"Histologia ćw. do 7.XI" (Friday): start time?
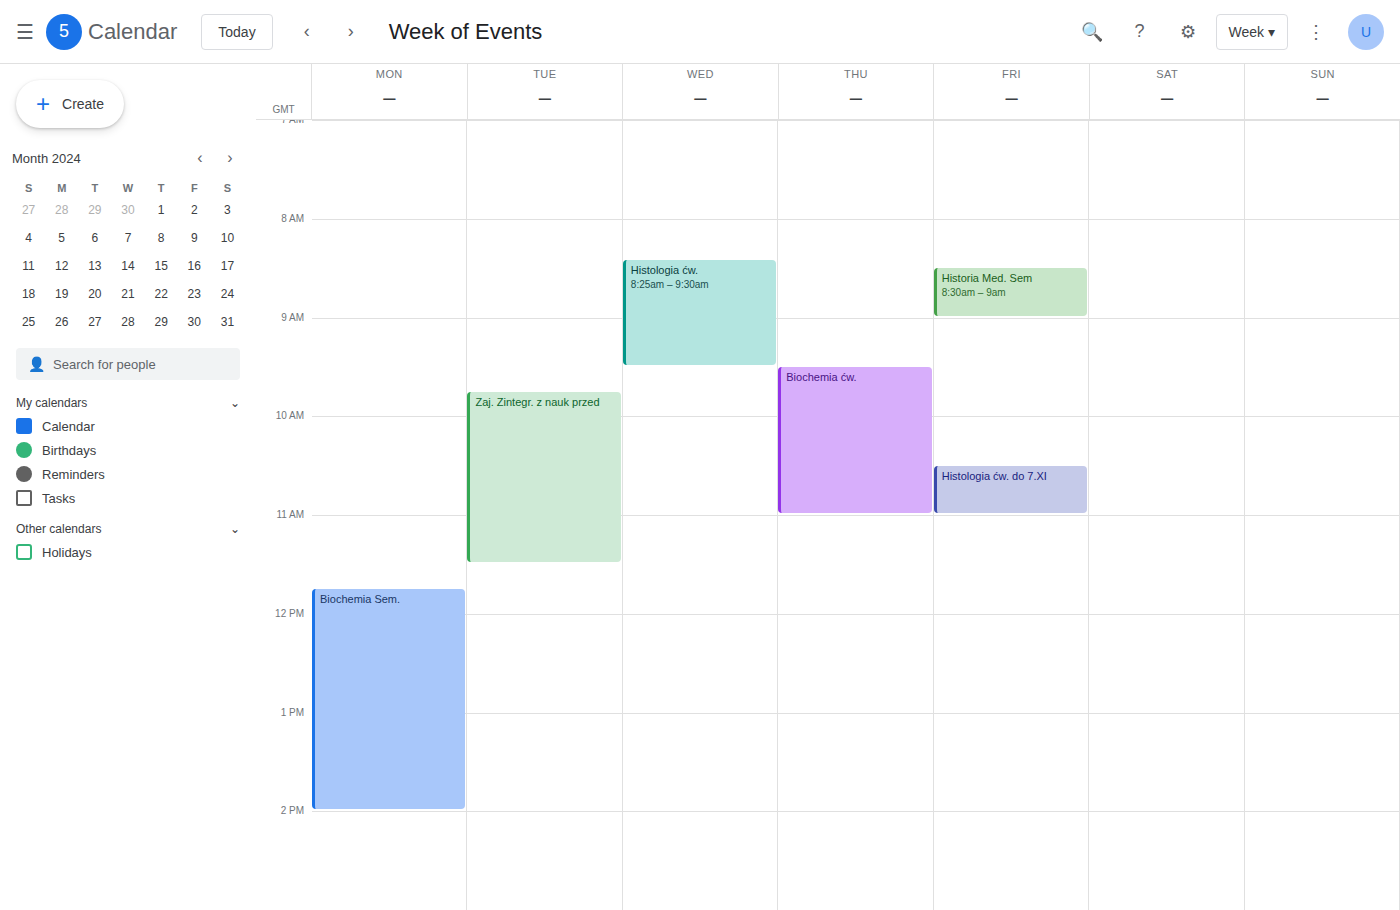
10:30